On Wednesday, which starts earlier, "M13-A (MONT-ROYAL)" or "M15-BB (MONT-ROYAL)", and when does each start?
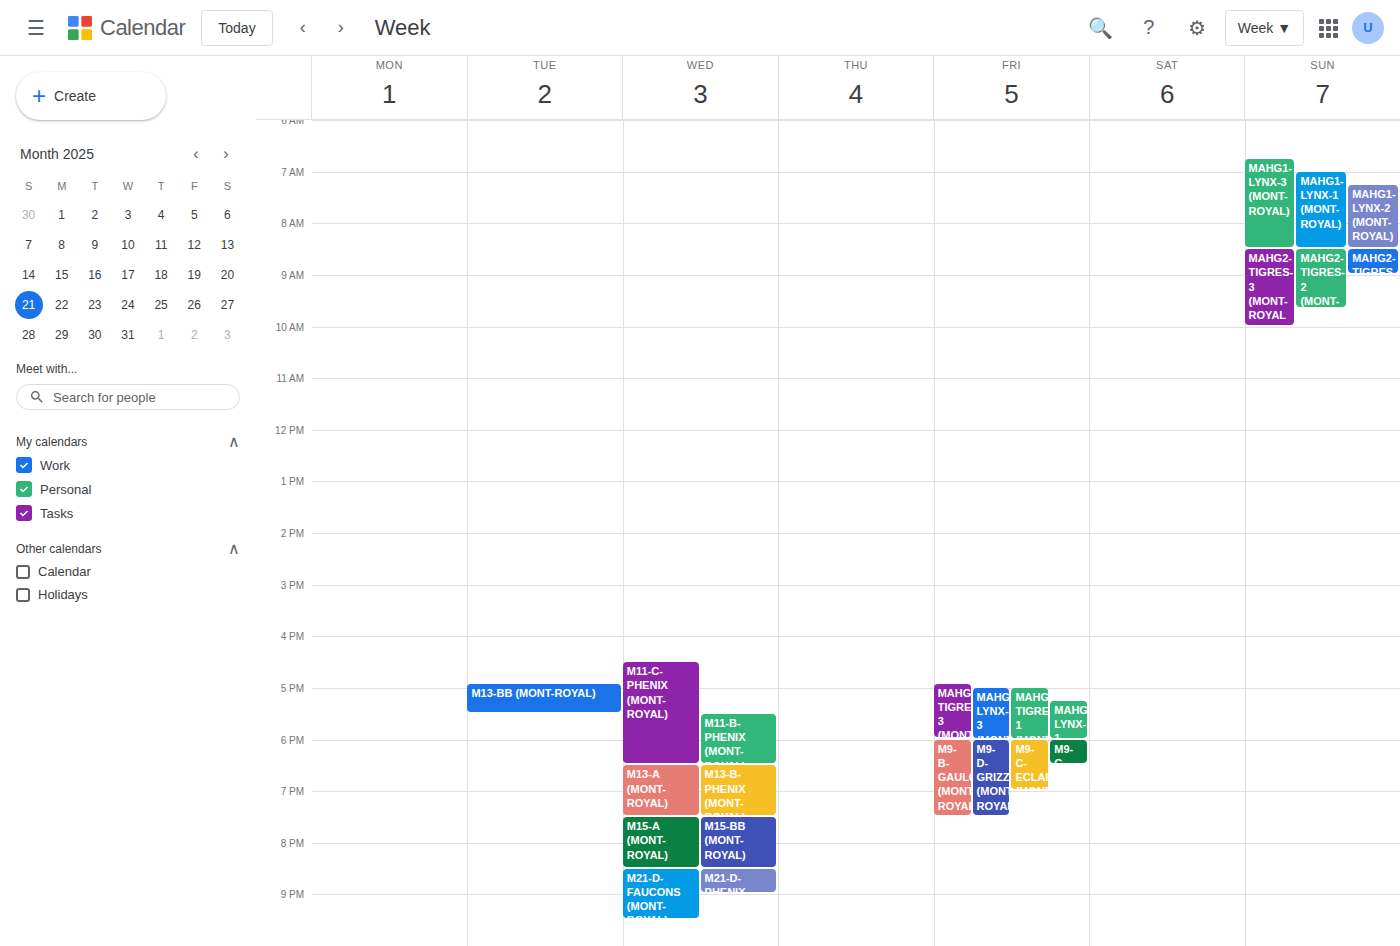
"M13-A (MONT-ROYAL)" 6:30 PM; "M15-BB (MONT-ROYAL)" 7:30 PM.